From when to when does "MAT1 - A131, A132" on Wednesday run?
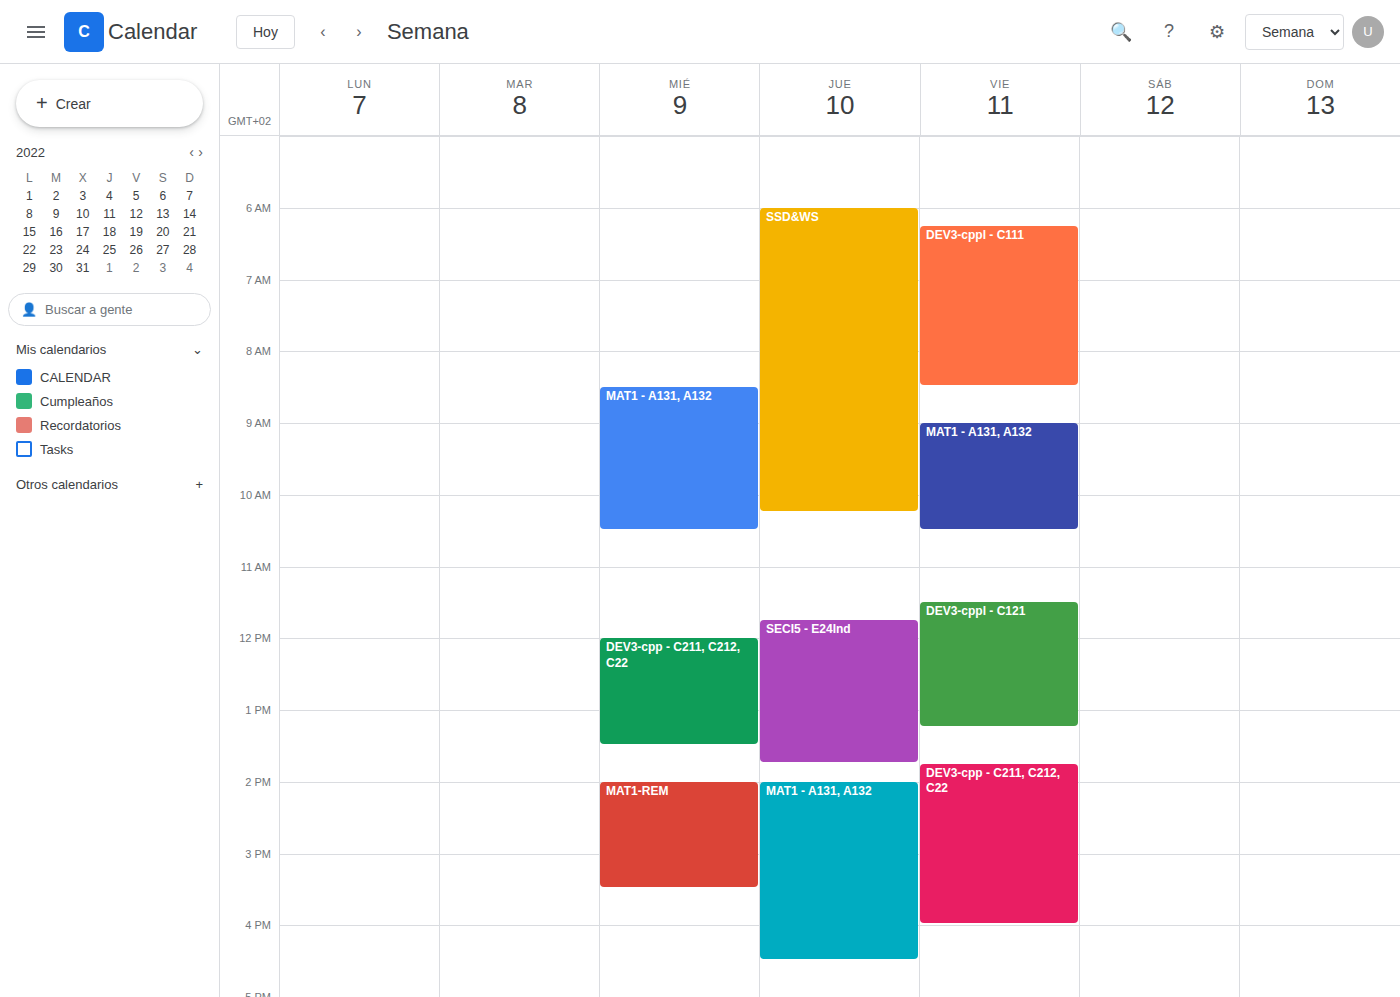
8:30 AM to 10:30 AM